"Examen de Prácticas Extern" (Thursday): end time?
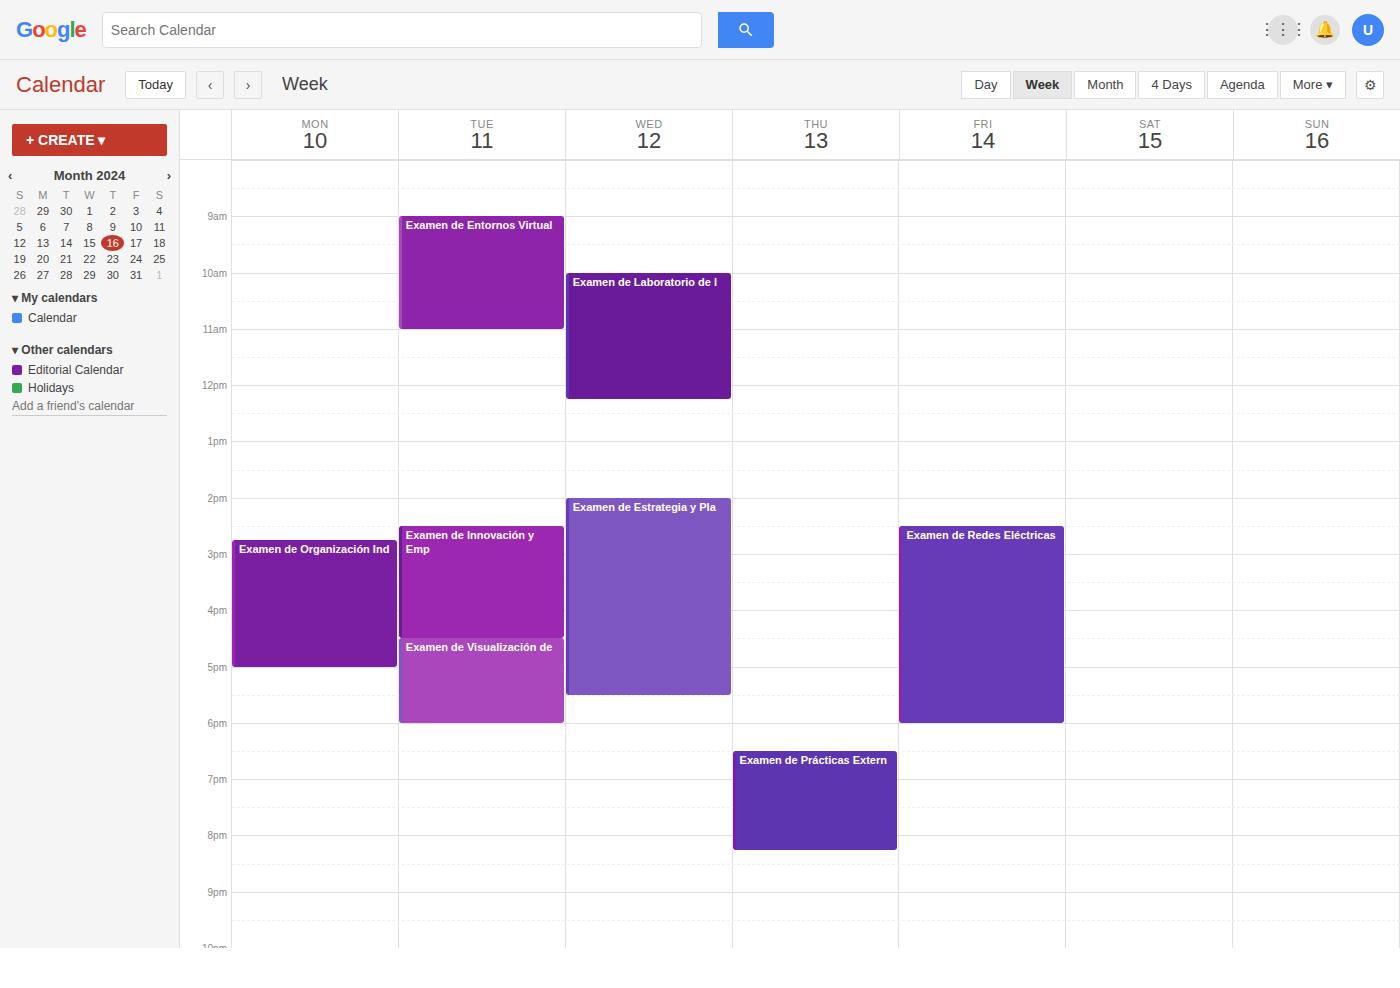
8:15 PM